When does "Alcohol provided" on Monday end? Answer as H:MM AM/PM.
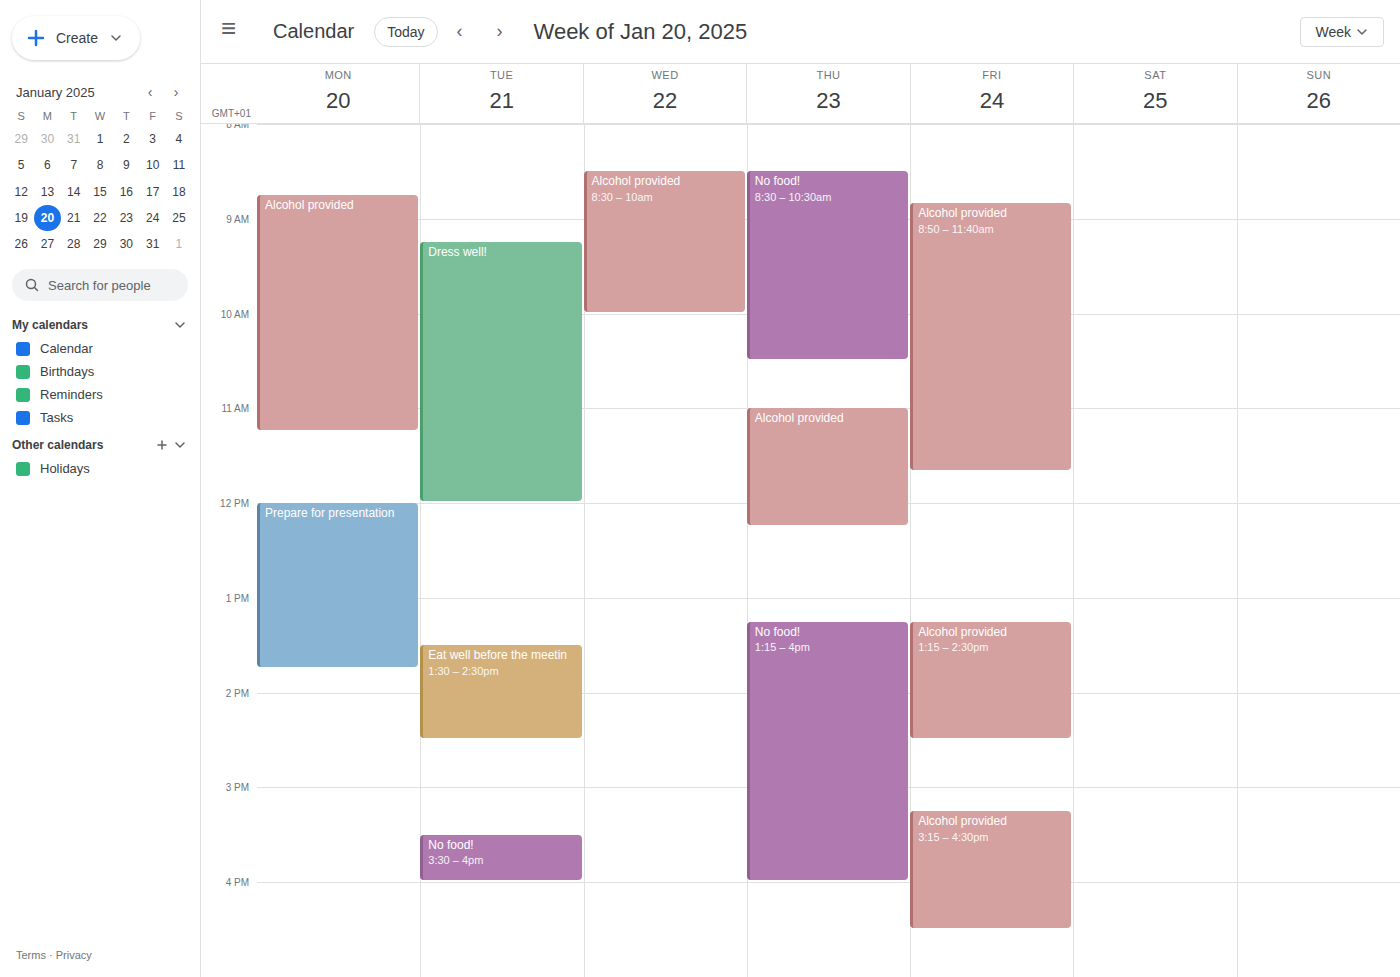
11:15 AM